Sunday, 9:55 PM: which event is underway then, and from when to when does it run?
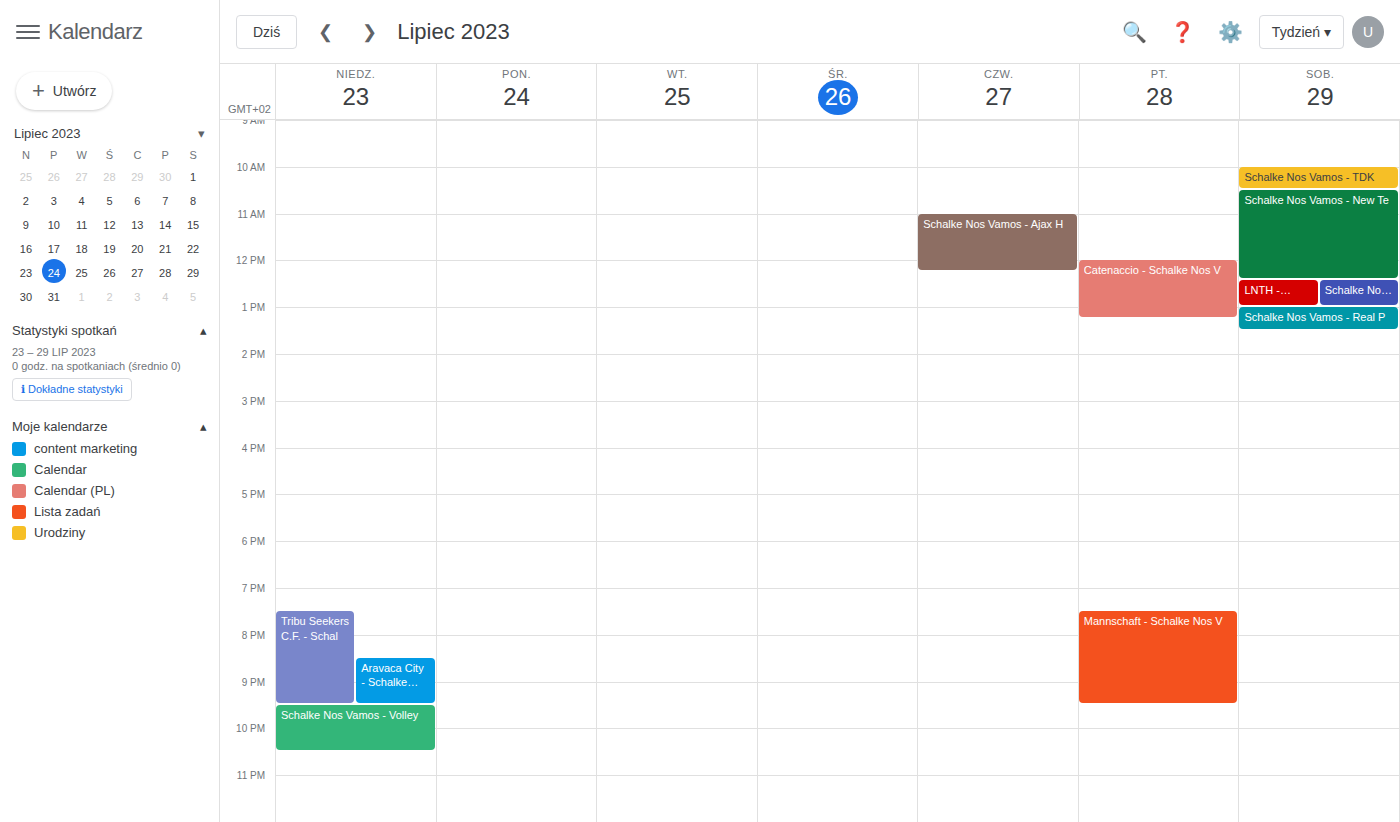
"Schalke Nos Vamos - Volley", 9:30 PM to 10:30 PM